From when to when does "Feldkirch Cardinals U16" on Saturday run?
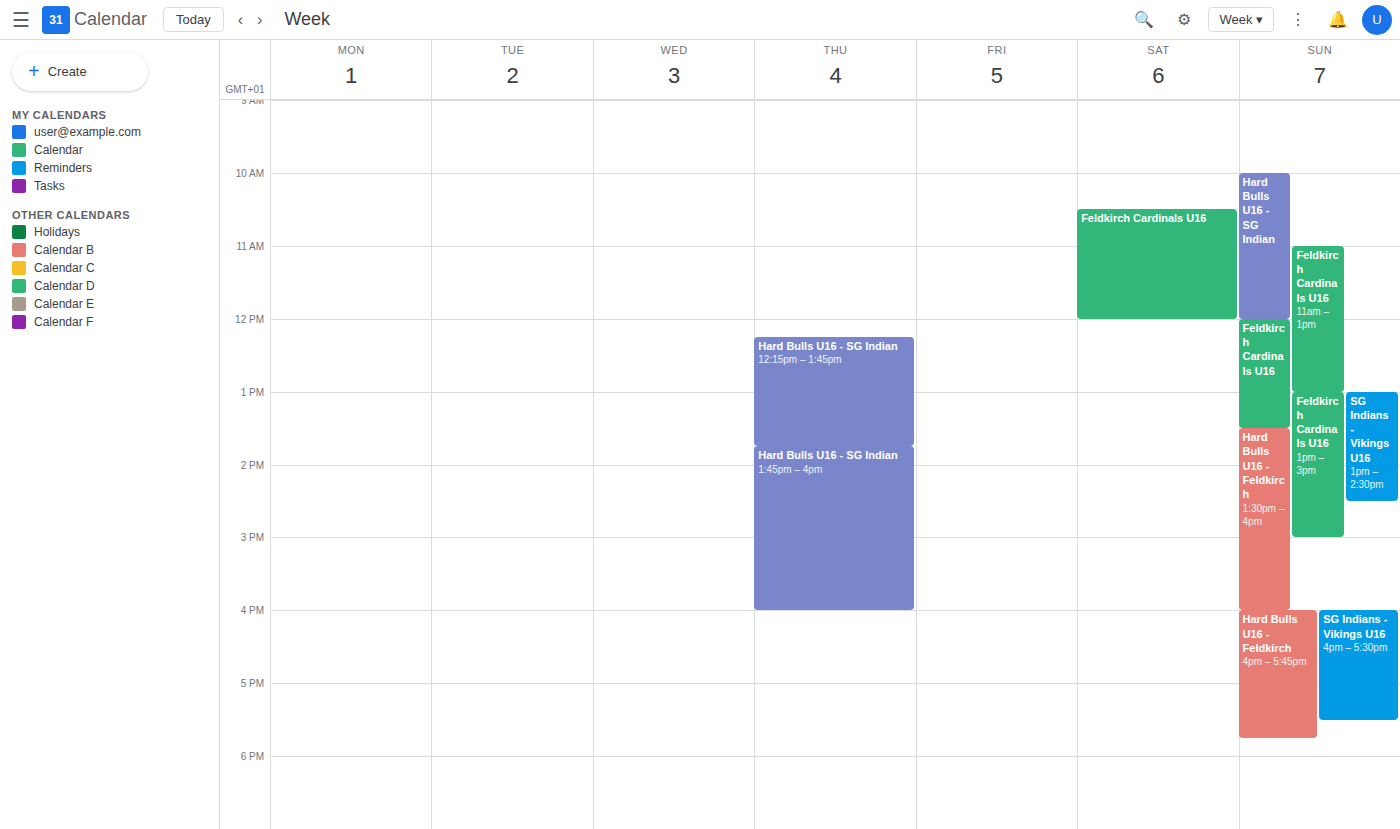
10:30 AM to 12:00 PM